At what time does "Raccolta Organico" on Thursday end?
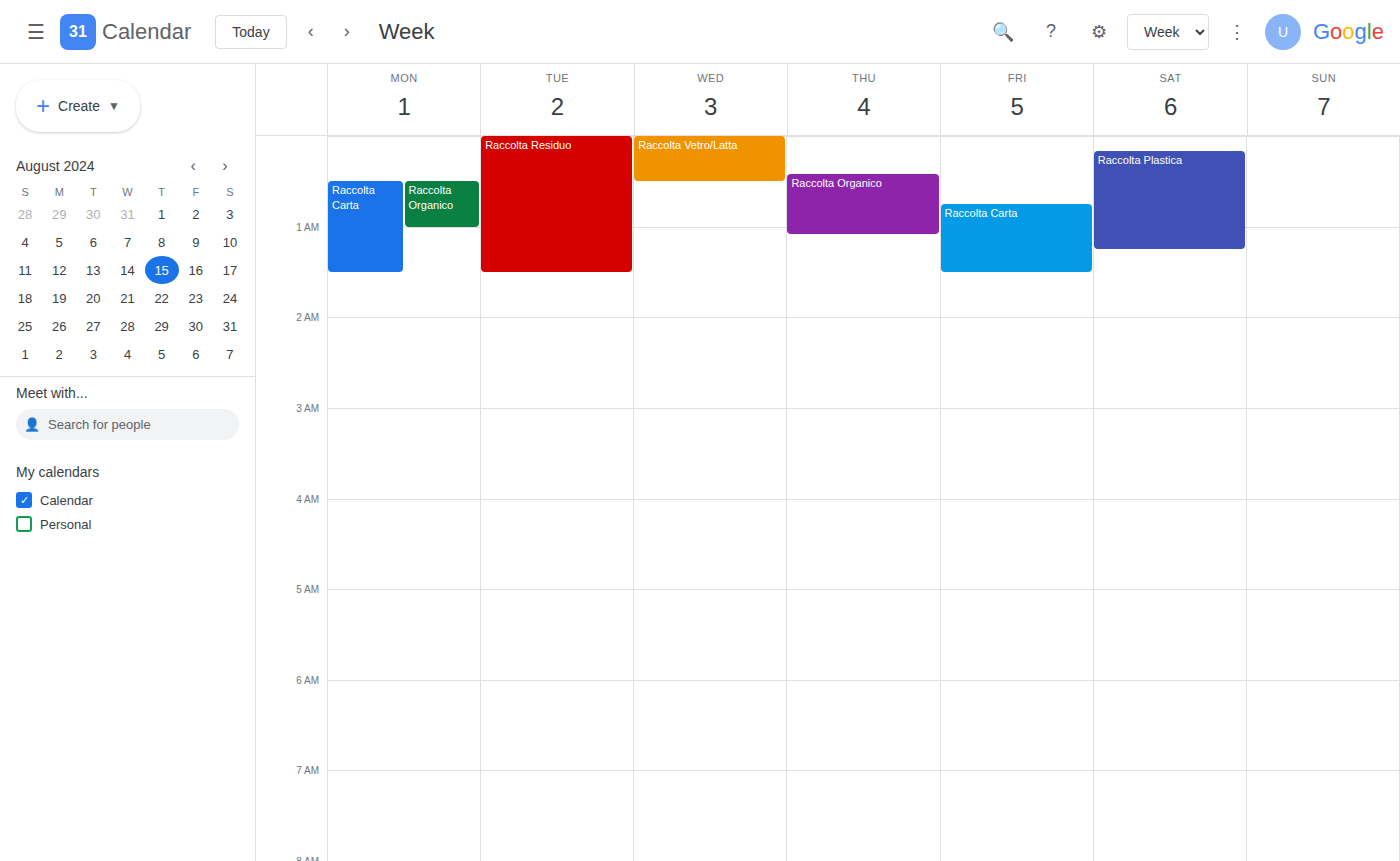
01:05